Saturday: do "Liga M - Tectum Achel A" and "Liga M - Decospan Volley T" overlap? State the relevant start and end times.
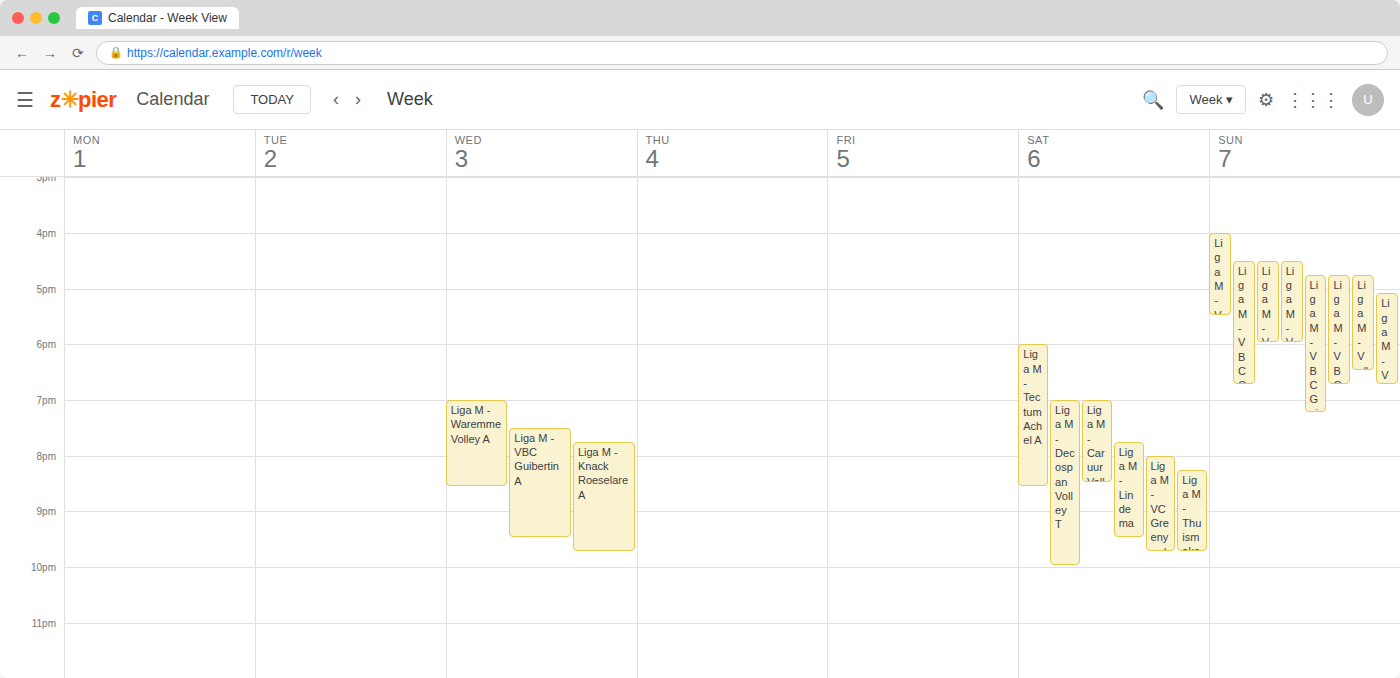
"Liga M - Decospan Volley T" starts at 7:00 PM, before "Liga M - Tectum Achel A" ends at 8:35 PM -- they overlap.